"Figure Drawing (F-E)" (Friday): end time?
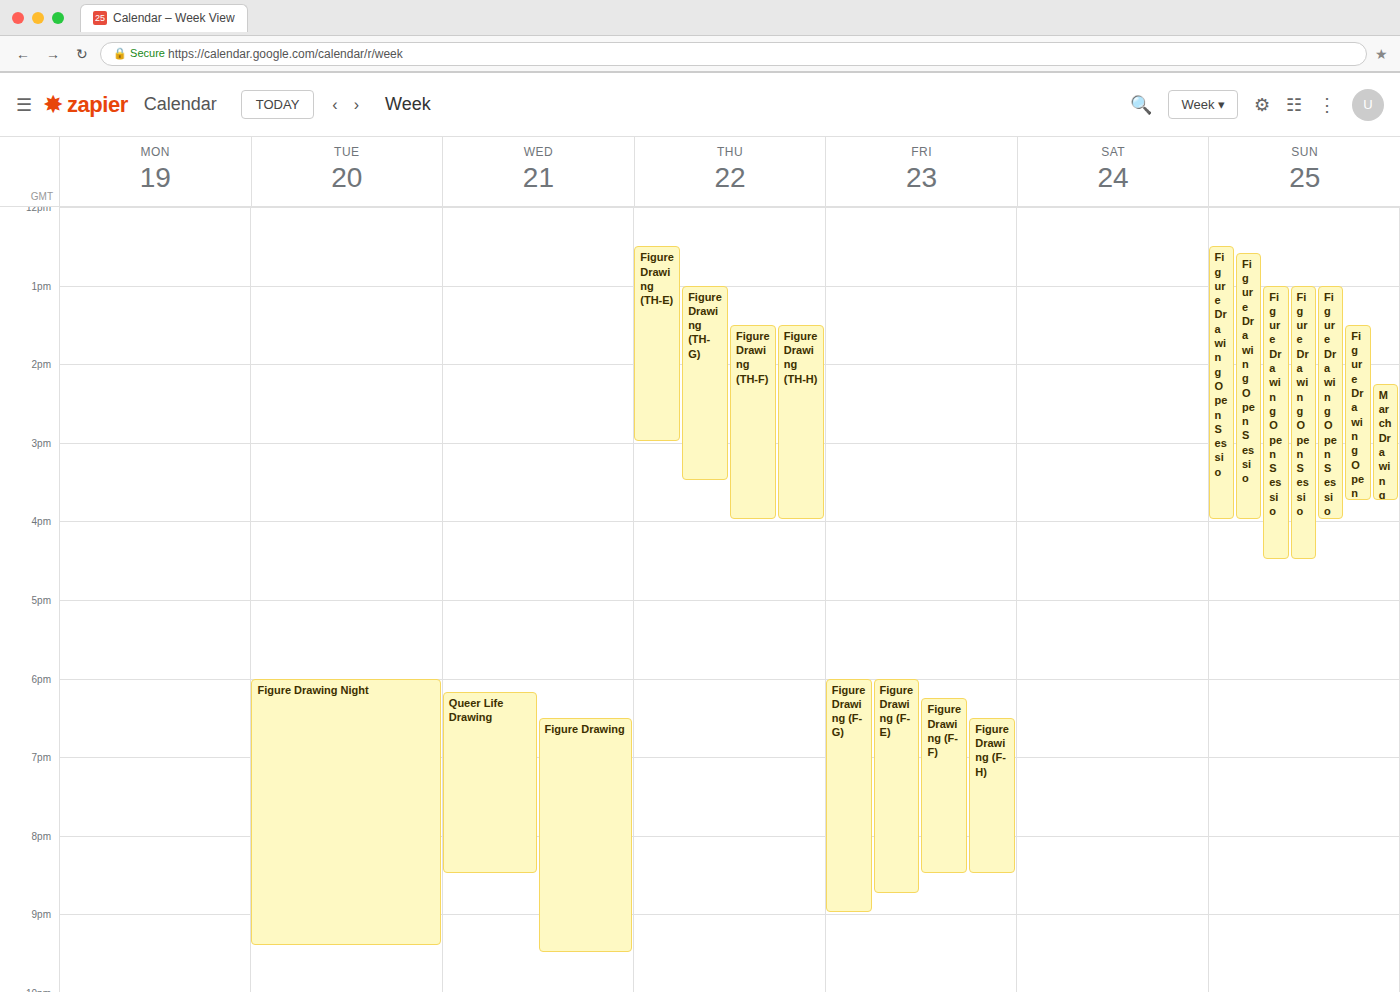
8:45 PM